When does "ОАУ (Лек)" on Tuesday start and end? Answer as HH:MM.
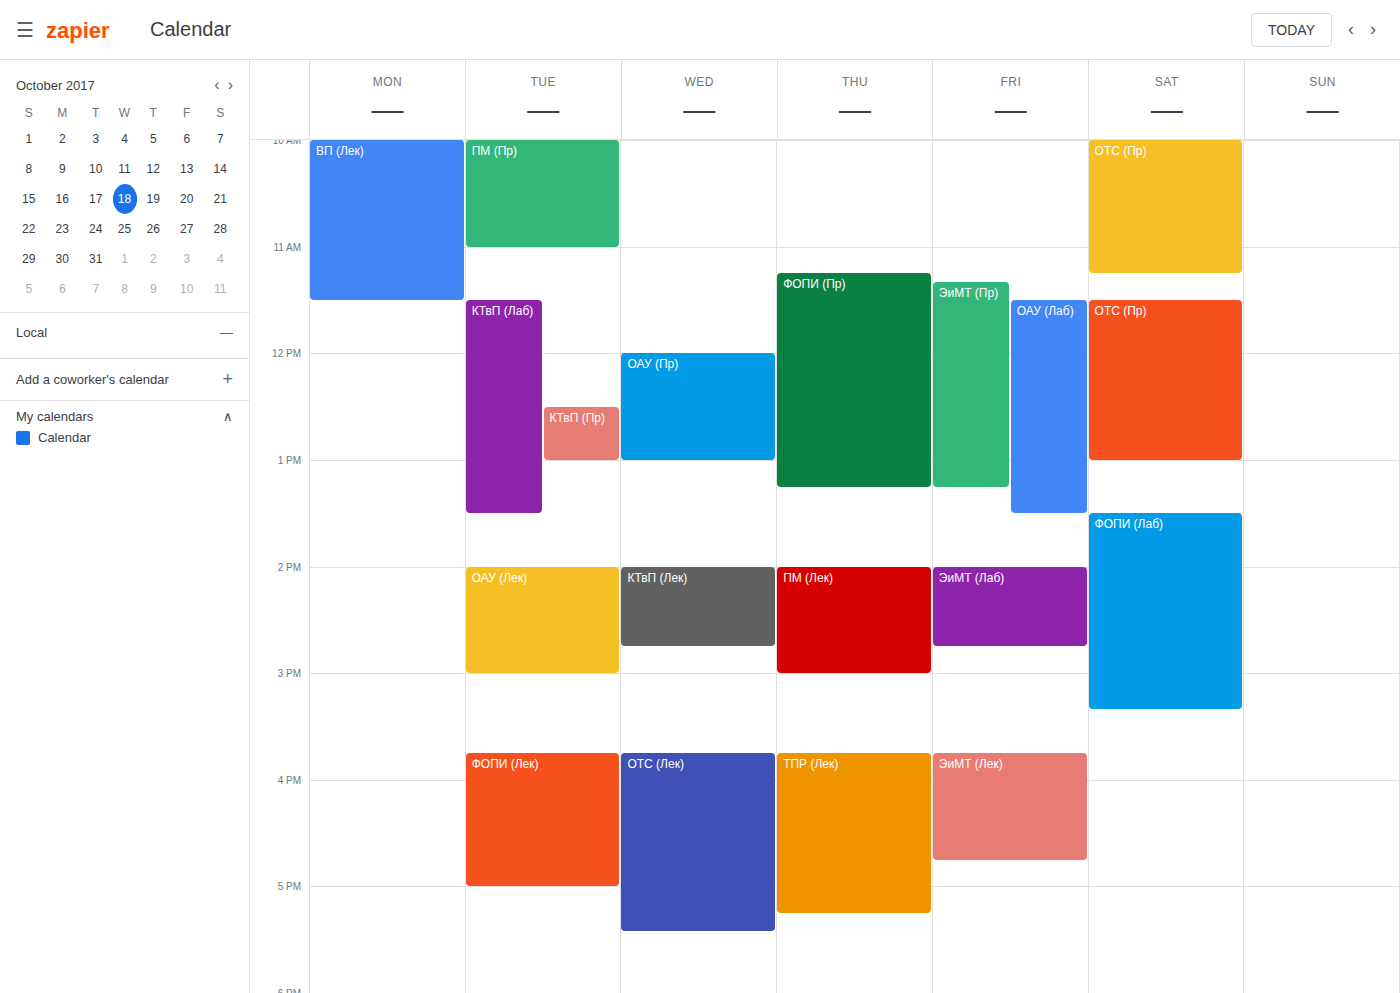
14:00 to 15:00